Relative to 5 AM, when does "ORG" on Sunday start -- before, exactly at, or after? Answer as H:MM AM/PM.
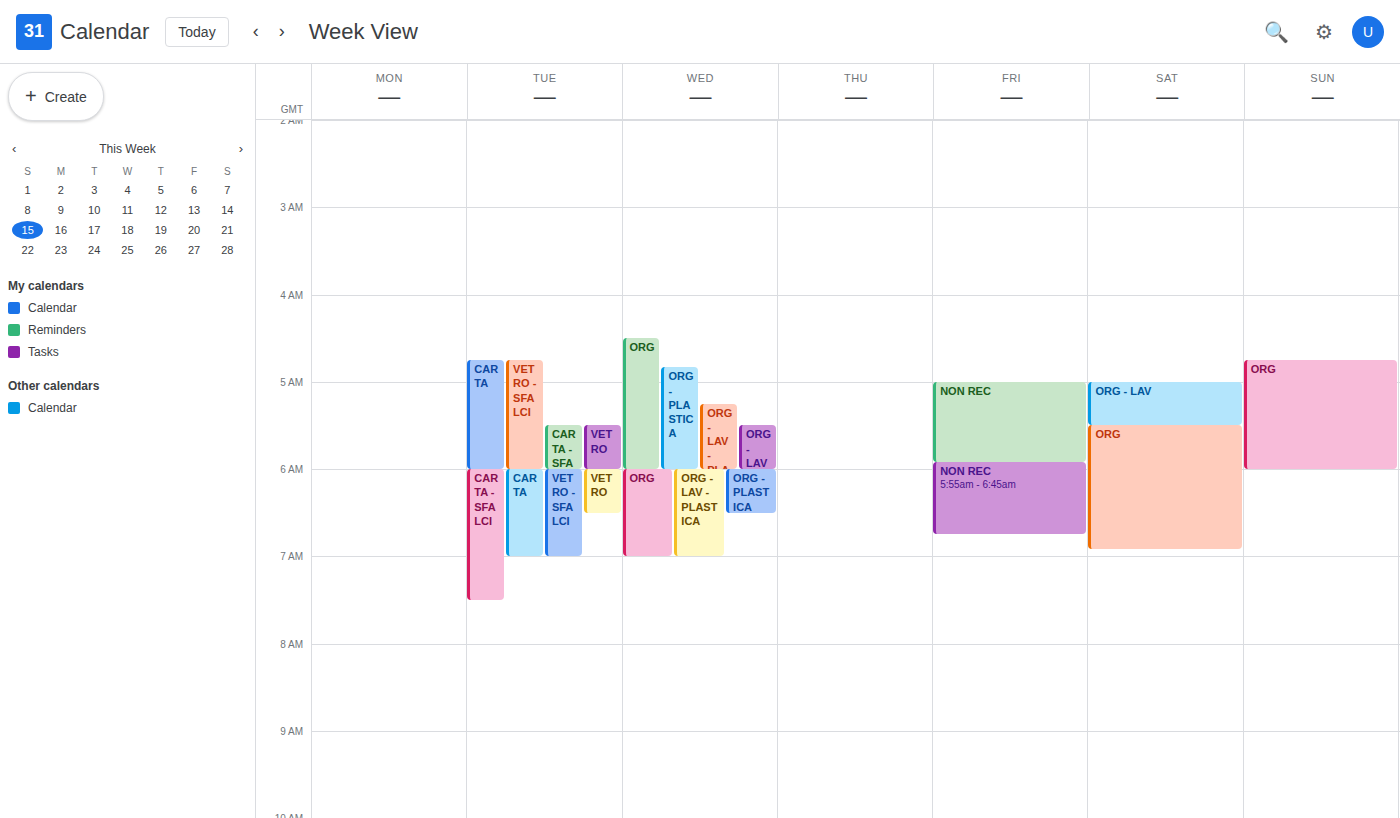
4:45 AM -- before 5 AM, 15 minutes above the 5 AM line.